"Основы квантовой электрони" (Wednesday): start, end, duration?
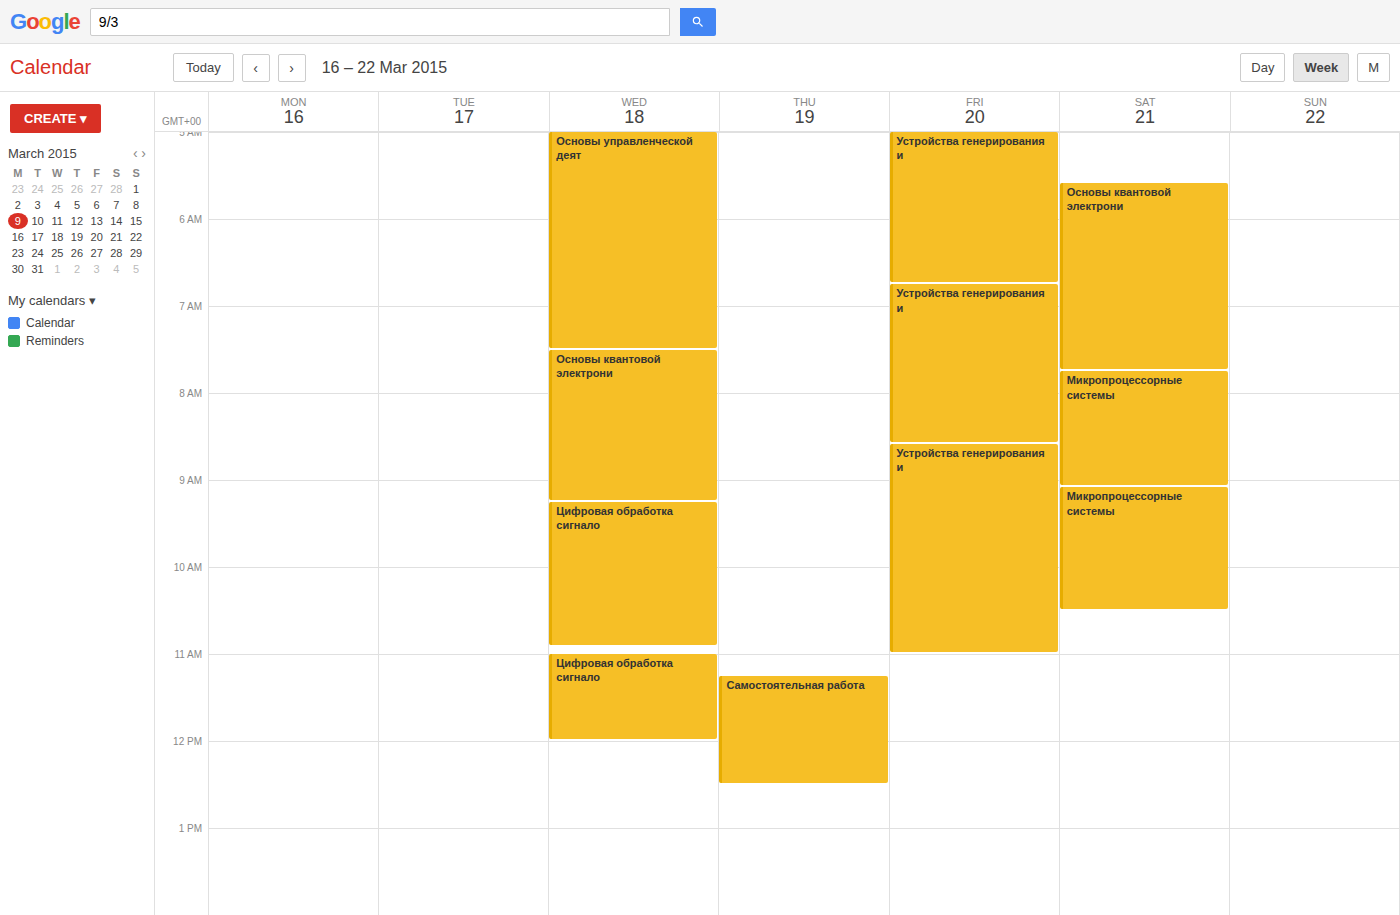
7:30 AM to 9:15 AM, 1 hour 45 minutes